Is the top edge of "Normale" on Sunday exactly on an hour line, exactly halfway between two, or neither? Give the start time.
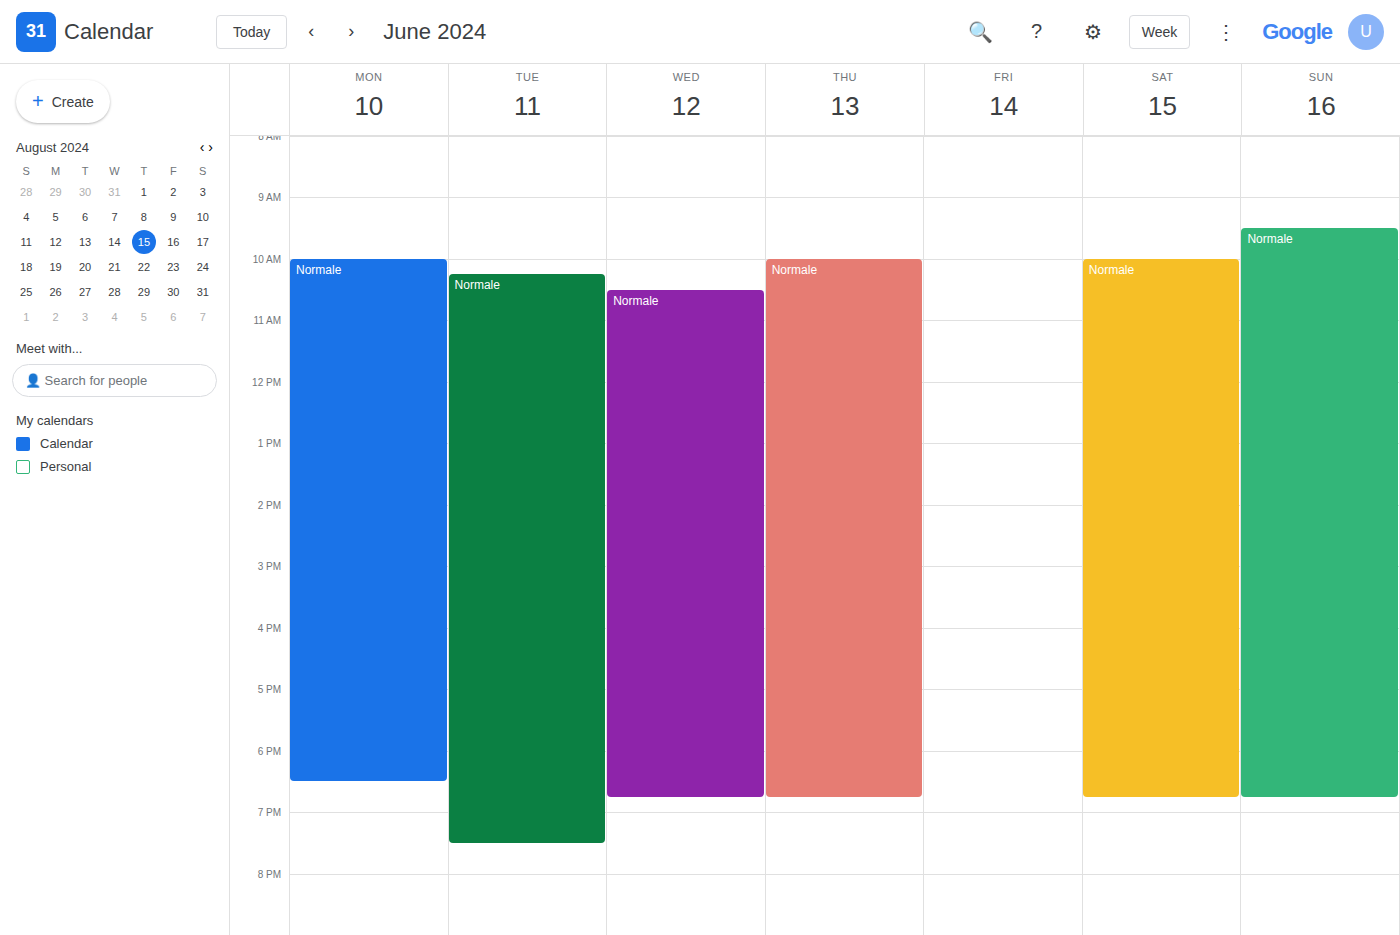
9:30 AM -- halfway between the 9 AM and 10 AM lines.